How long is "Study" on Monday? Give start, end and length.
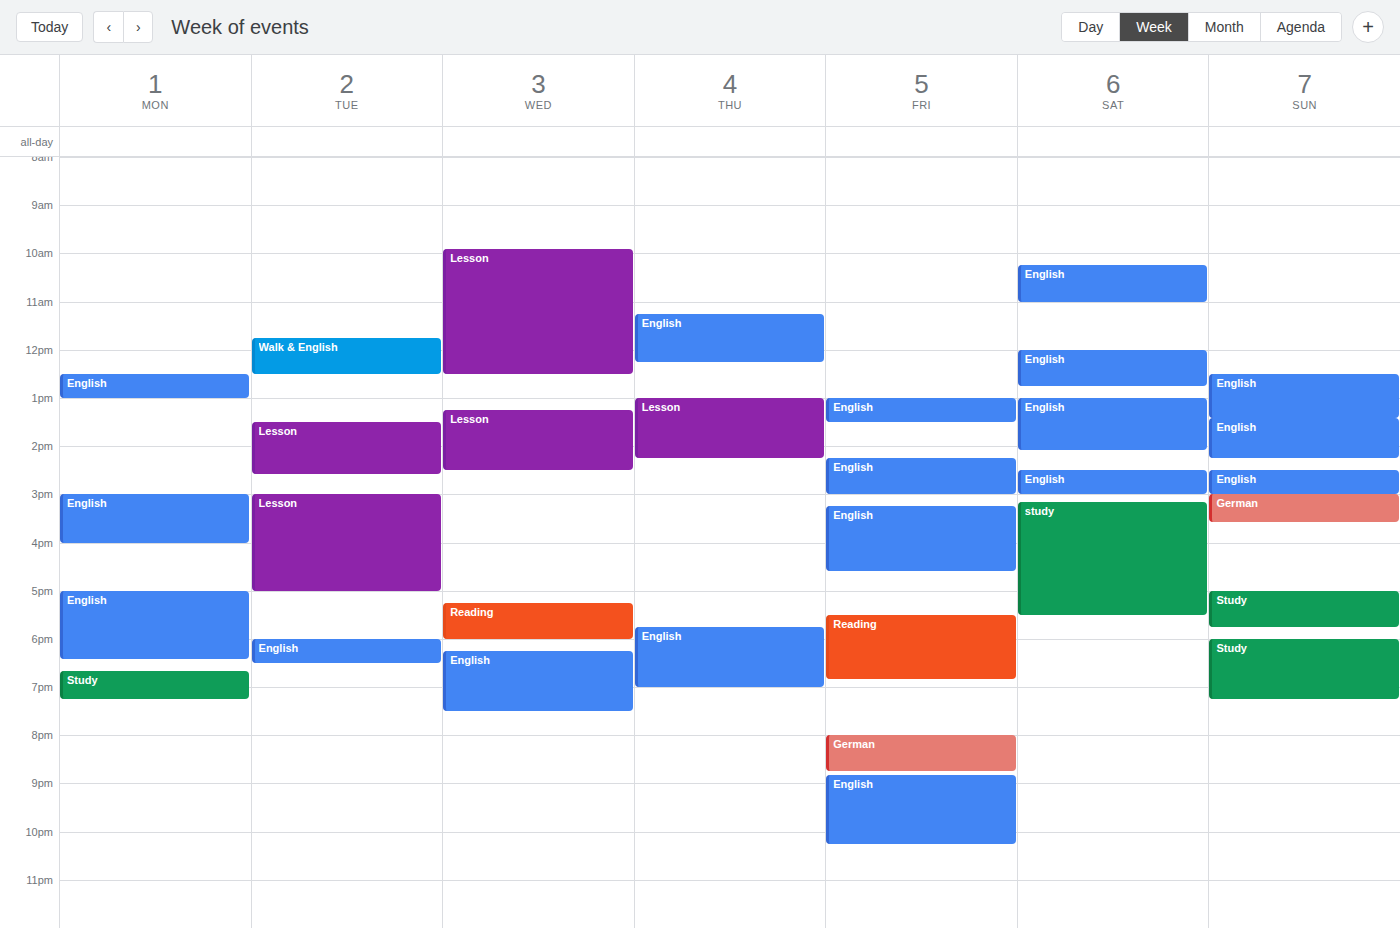
6:40 PM to 7:15 PM, 35 minutes